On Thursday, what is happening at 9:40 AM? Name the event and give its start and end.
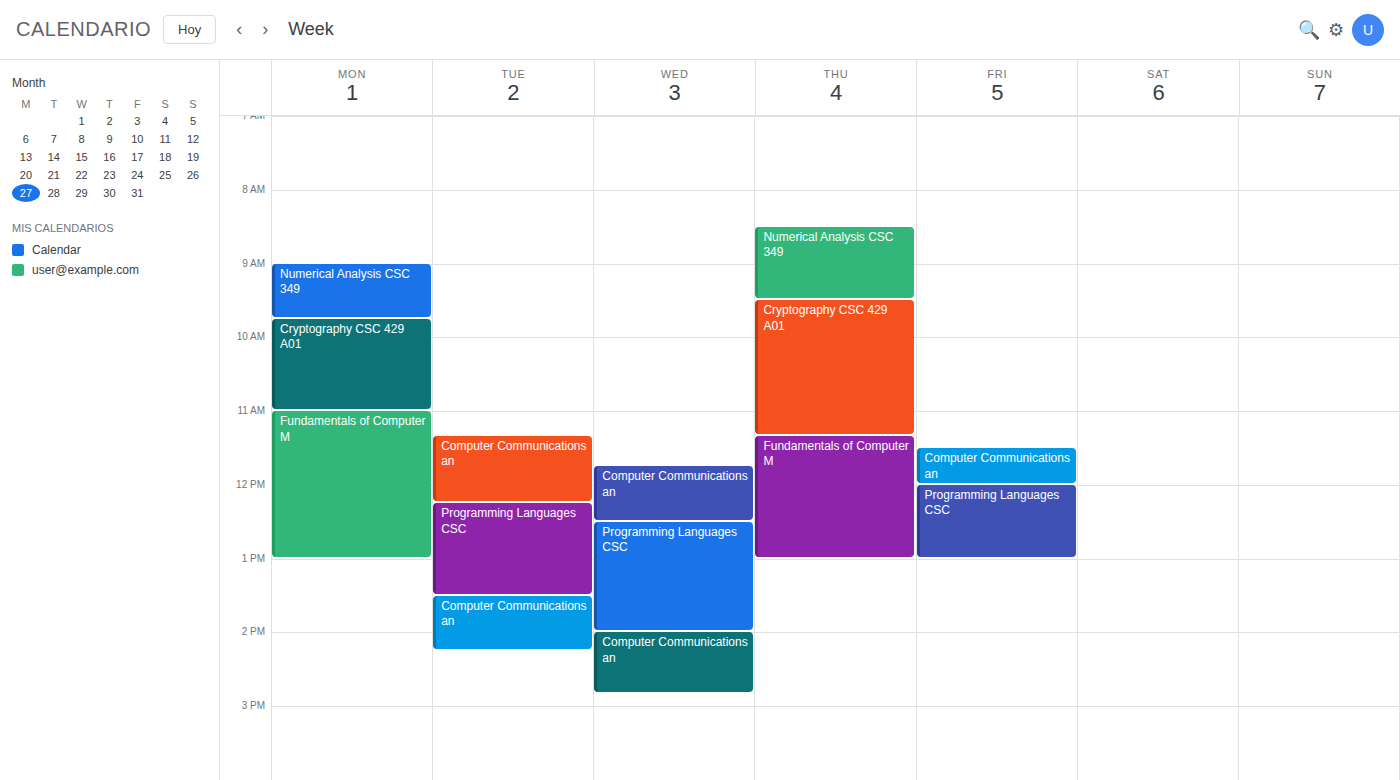
"Cryptography CSC 429 A01", 9:30 AM to 11:20 AM